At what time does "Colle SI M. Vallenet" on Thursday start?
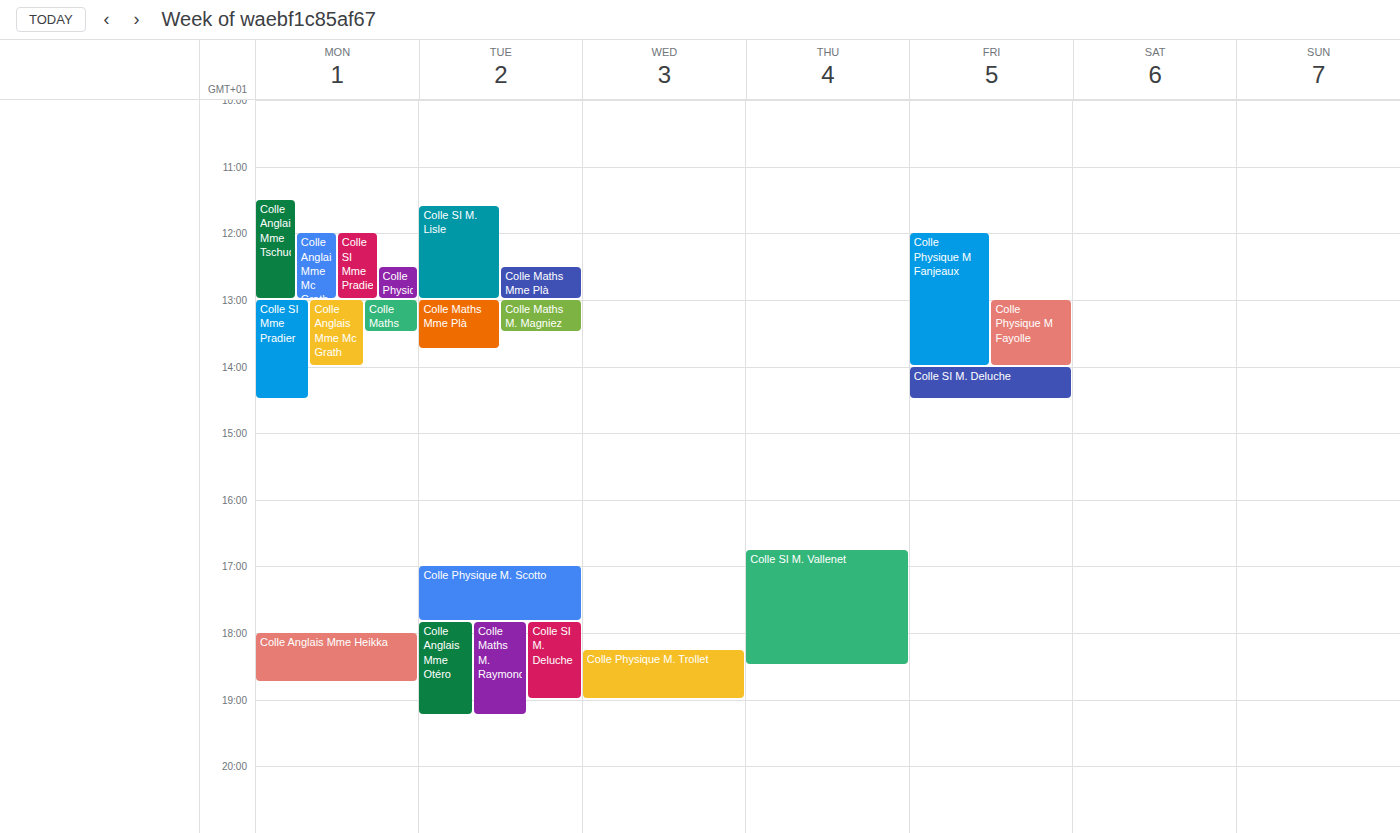
4:45 PM